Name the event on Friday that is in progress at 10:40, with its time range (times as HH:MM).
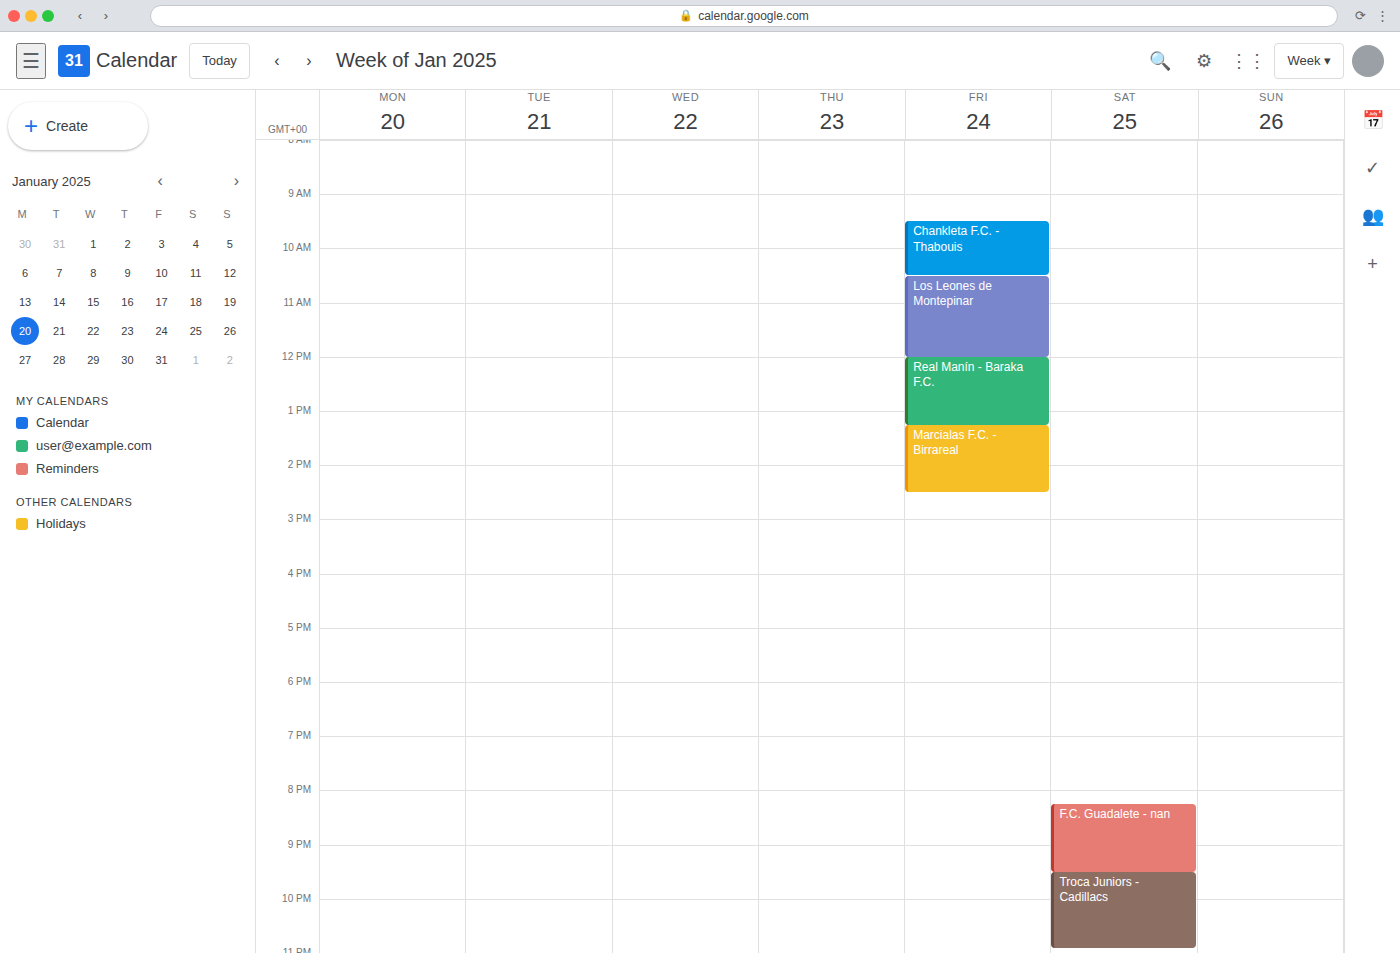
"Los Leones de Montepinar", 10:30 to 12:00